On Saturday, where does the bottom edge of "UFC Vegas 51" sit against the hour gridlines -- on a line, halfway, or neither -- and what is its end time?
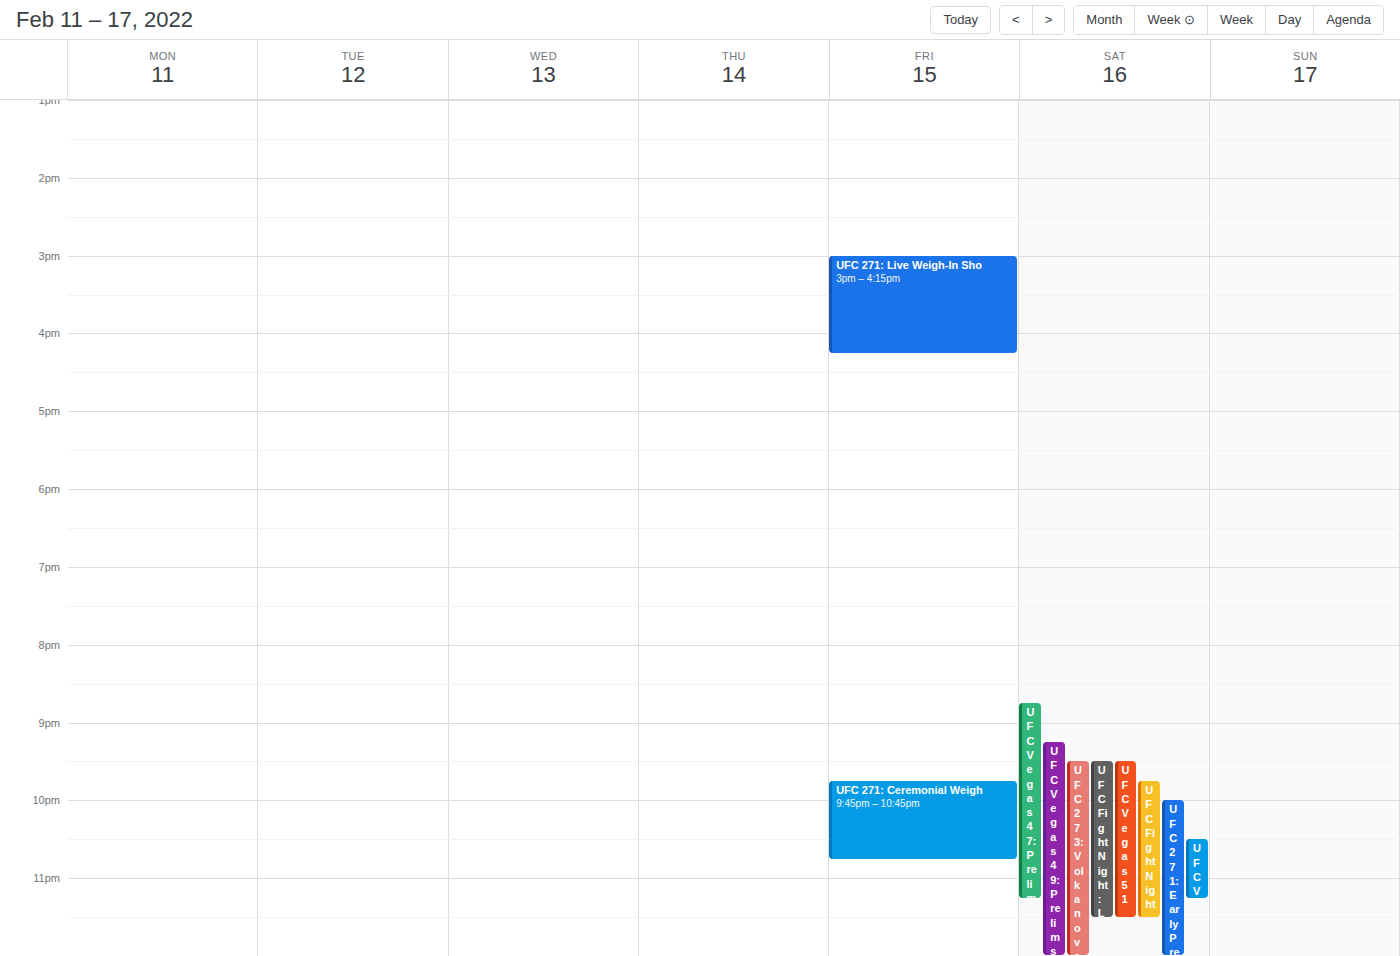
11:30 PM -- halfway between the 11 PM and 12 AM lines.